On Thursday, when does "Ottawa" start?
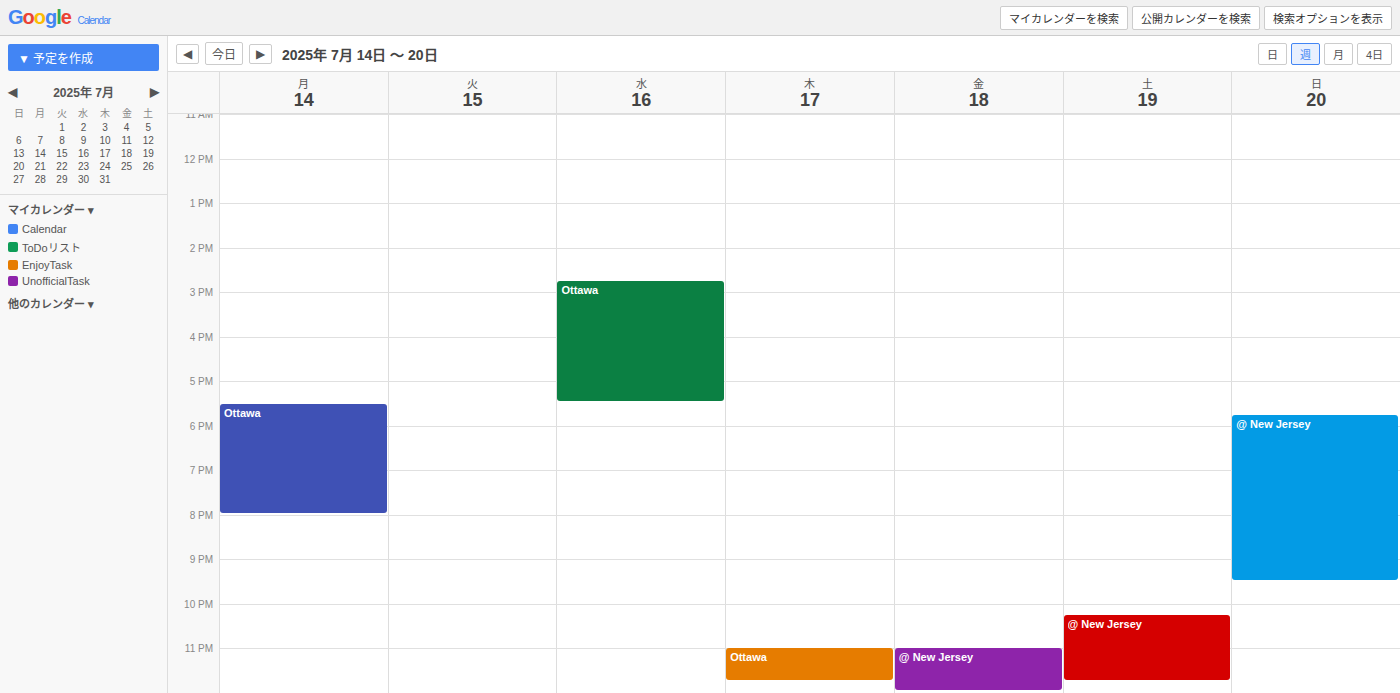
23:00